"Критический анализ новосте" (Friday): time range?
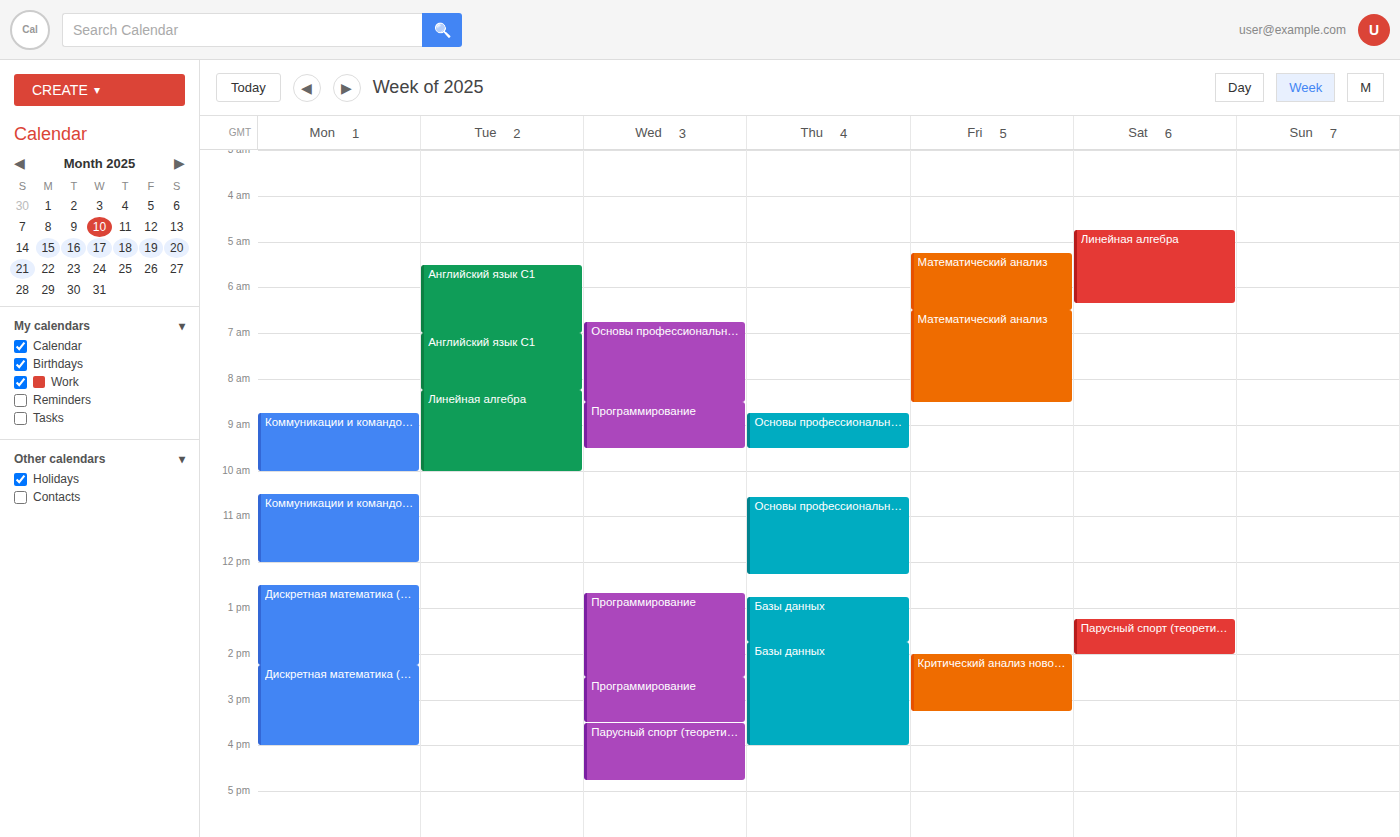
2:00 PM to 3:15 PM